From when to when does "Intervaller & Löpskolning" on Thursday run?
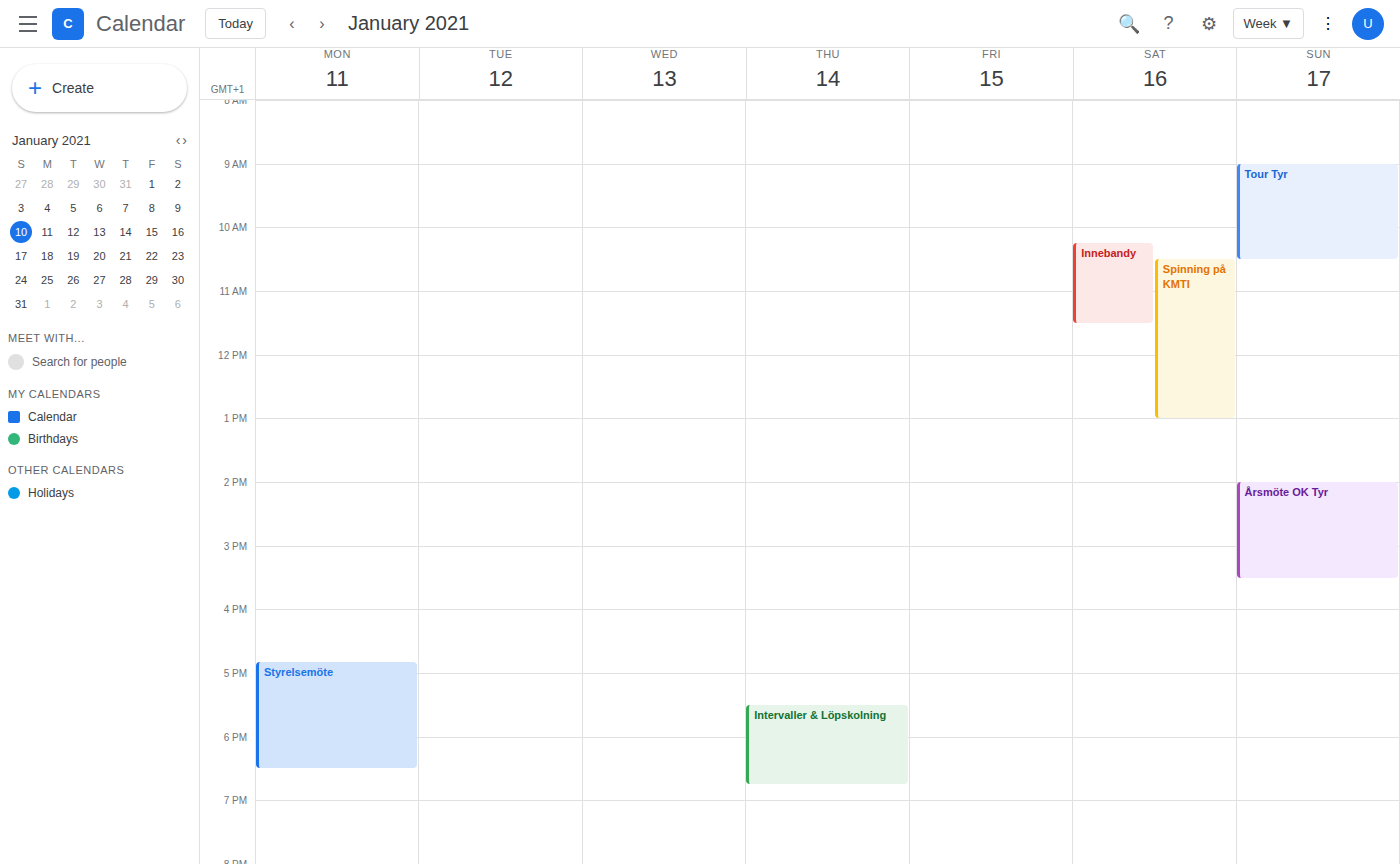
5:30 PM to 6:45 PM